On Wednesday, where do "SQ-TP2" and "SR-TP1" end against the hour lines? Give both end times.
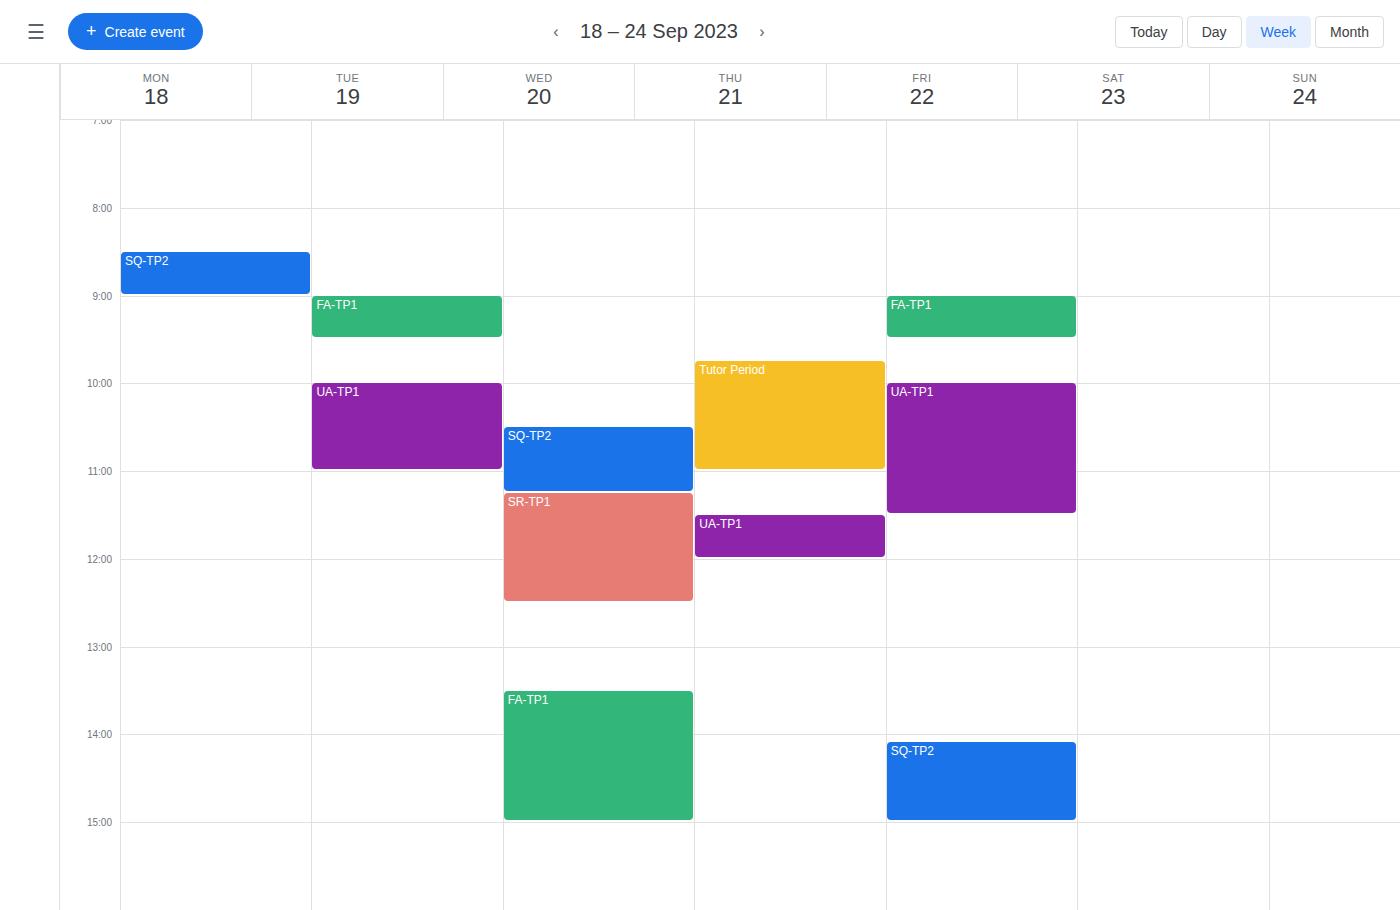
"SQ-TP2": 11:15 AM, neither: a quarter of the way from the 11 AM line to the 12 PM line. "SR-TP1": 12:30 PM, halfway between the 12 PM and 1 PM lines.